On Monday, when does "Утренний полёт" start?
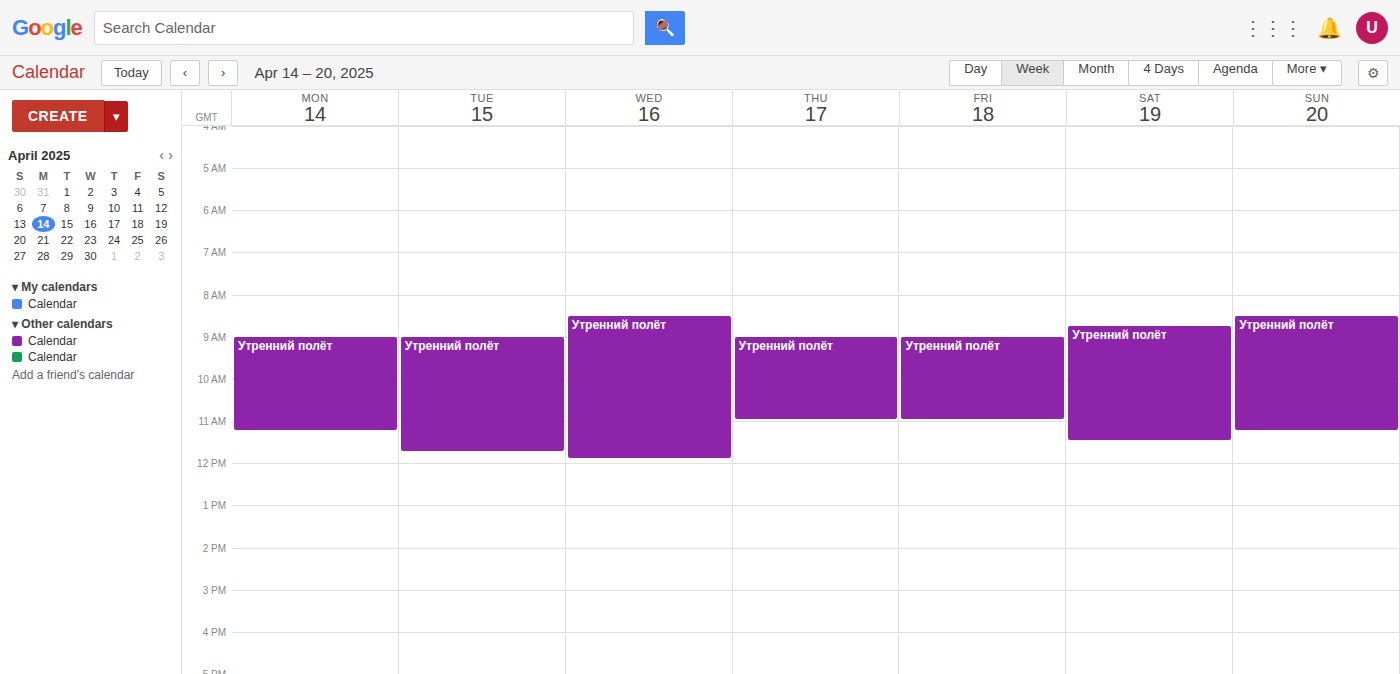
9:00 AM